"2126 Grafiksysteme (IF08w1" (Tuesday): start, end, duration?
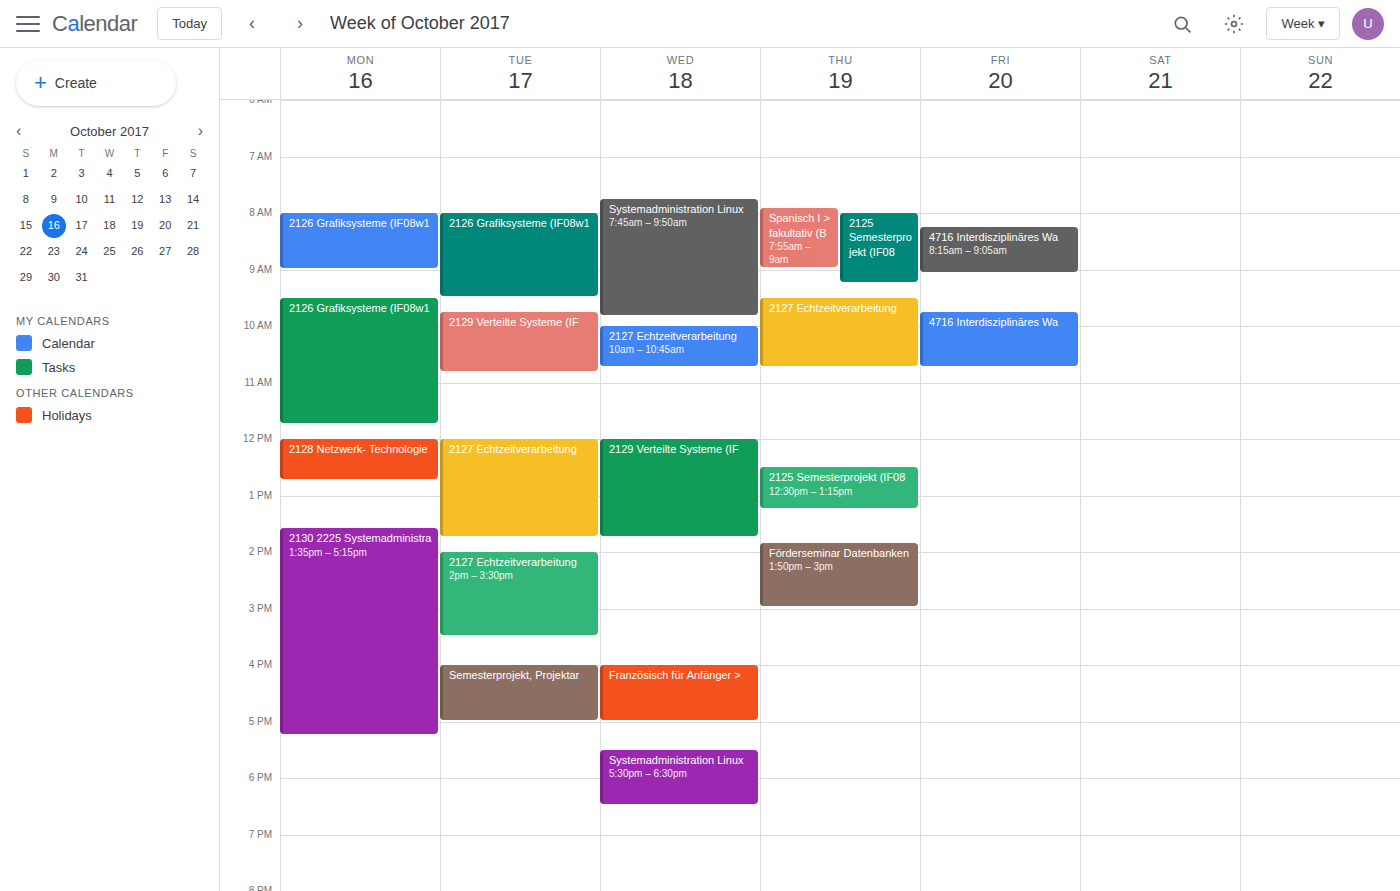
08:00 to 09:30, 1 hour 30 minutes